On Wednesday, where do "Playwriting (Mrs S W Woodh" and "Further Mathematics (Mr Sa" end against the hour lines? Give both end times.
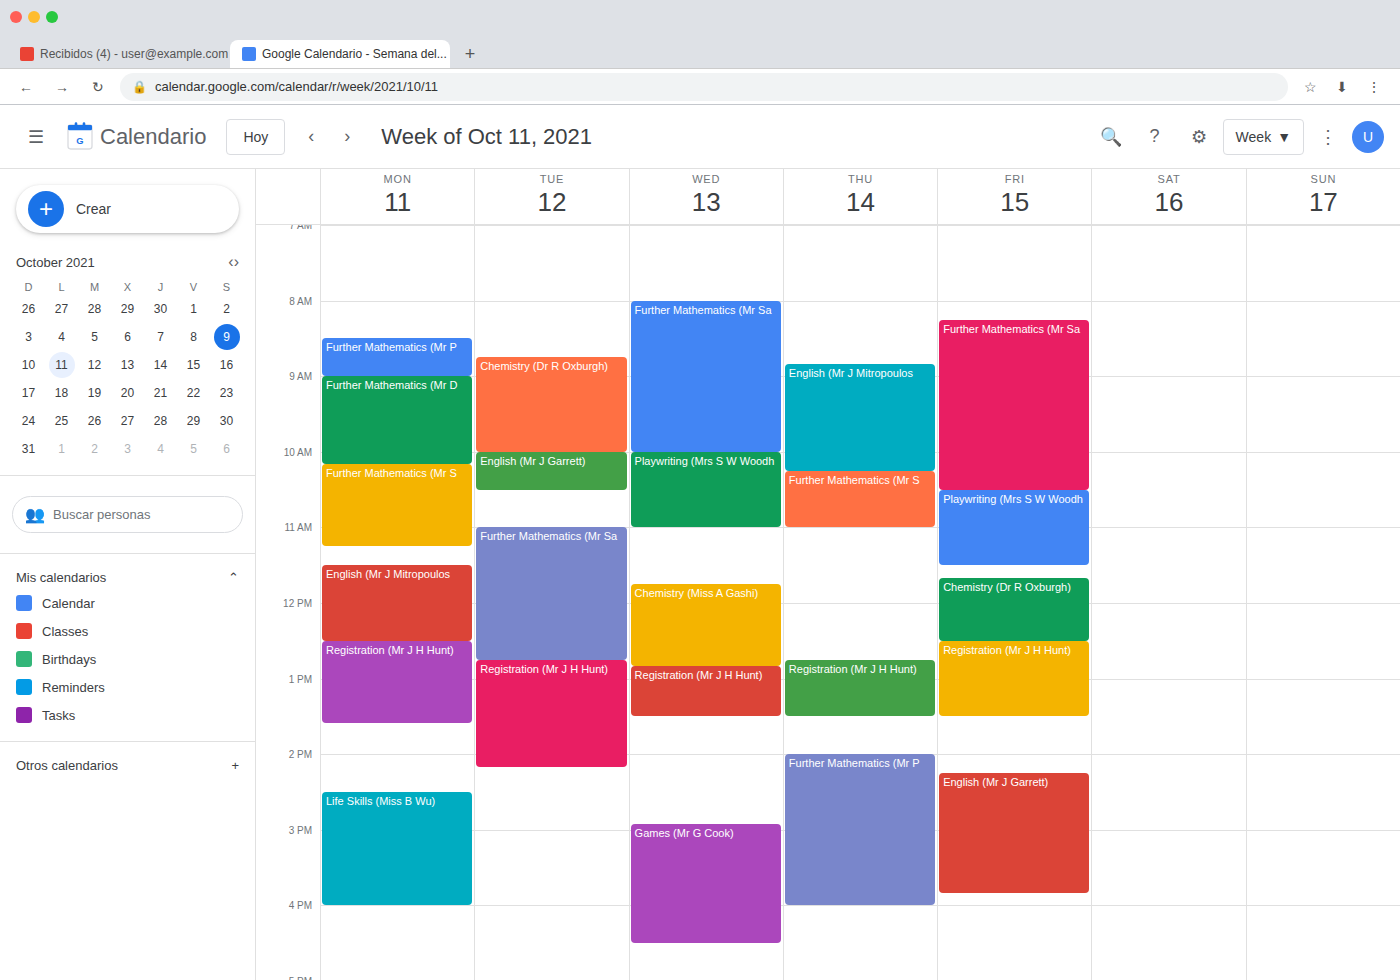
"Playwriting (Mrs S W Woodh": 11:00 AM, exactly on the 11 AM line. "Further Mathematics (Mr Sa": 10:00 AM, exactly on the 10 AM line.